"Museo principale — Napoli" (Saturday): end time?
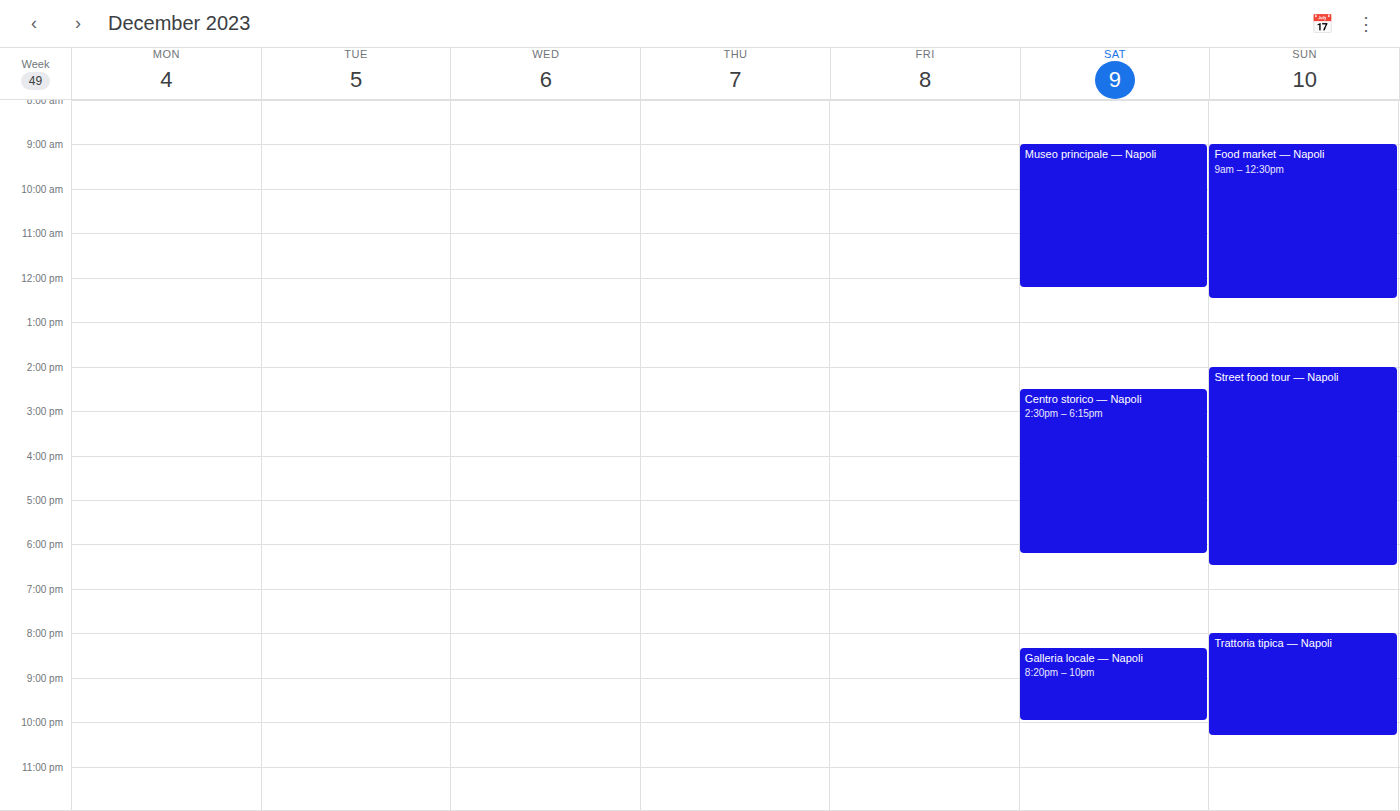
12:15 PM